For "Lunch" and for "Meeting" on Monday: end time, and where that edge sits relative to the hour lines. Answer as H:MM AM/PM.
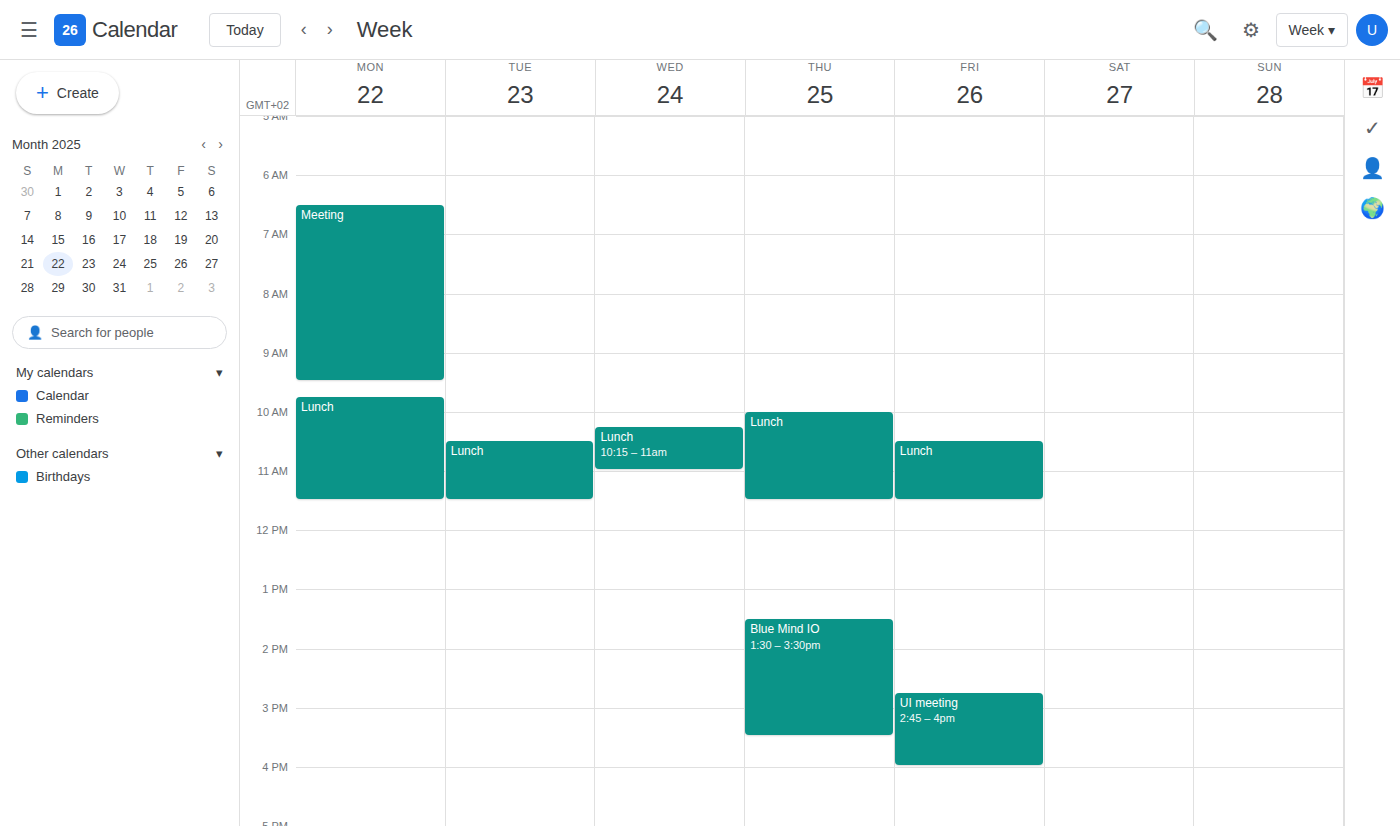
"Lunch": 11:30 AM, halfway between the 11 AM and 12 PM lines. "Meeting": 9:30 AM, halfway between the 9 AM and 10 AM lines.